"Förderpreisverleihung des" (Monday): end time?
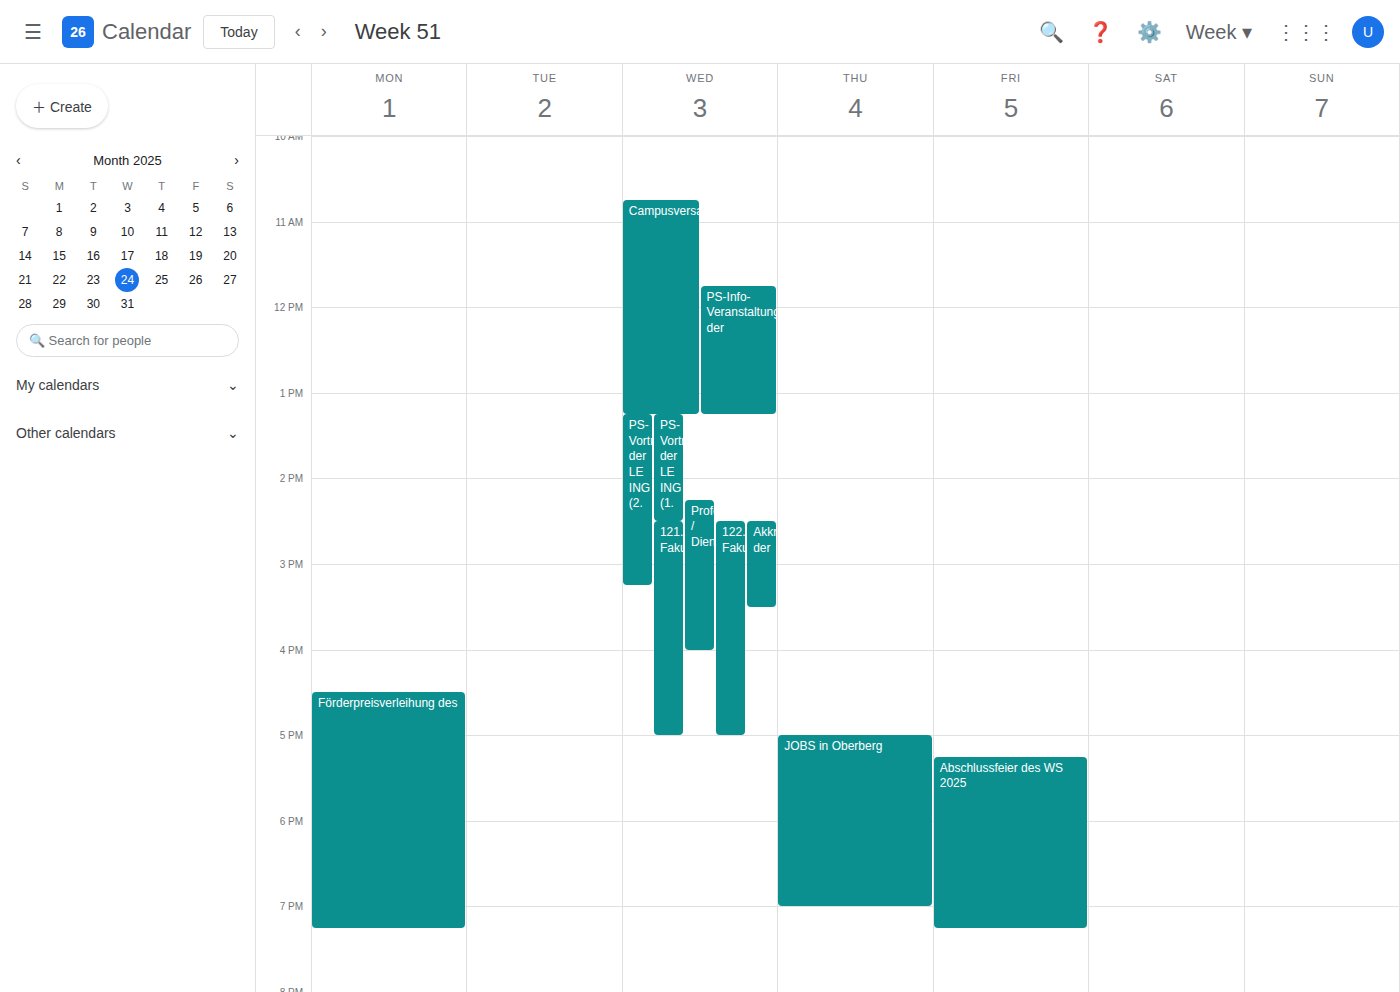
7:15 PM